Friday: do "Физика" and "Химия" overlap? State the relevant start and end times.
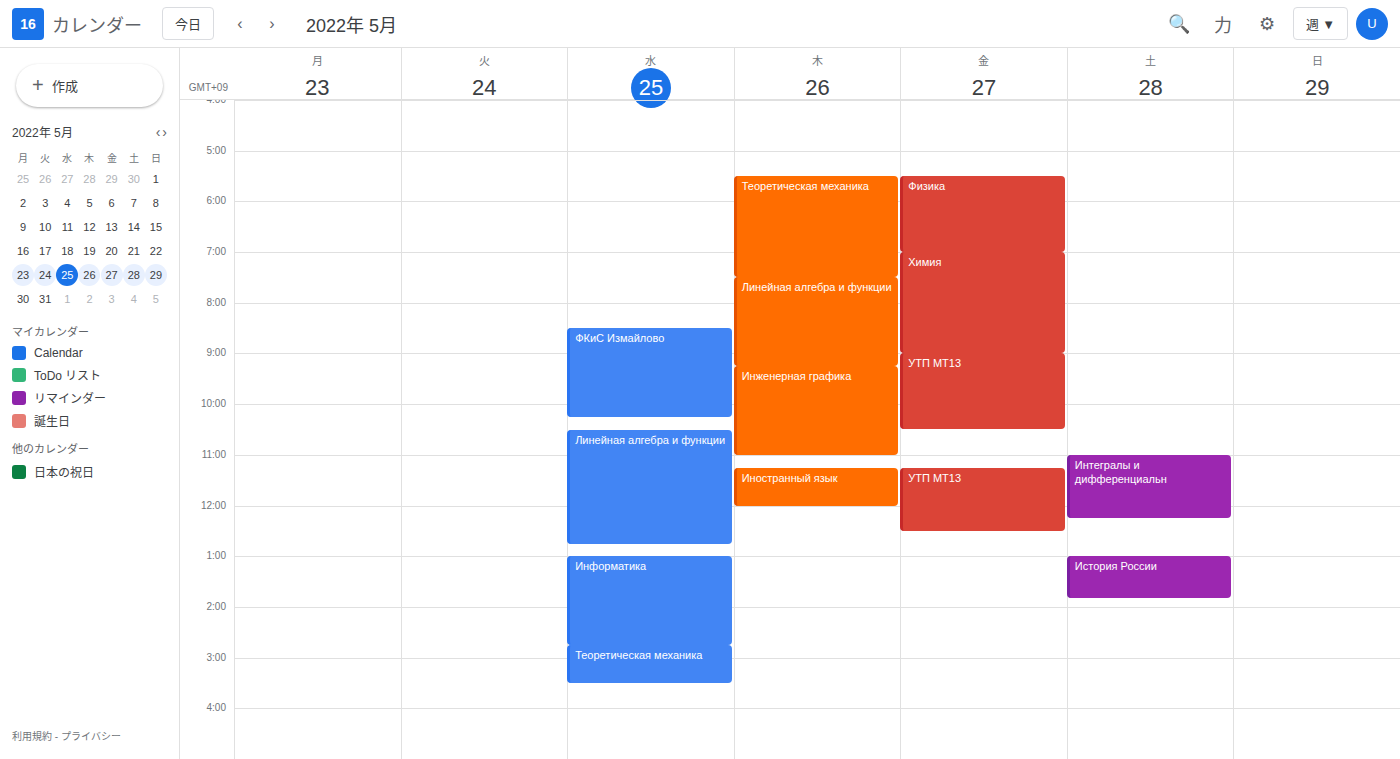
"Физика" ends at 7:00 AM, exactly when "Химия" starts -- they touch but do not overlap.